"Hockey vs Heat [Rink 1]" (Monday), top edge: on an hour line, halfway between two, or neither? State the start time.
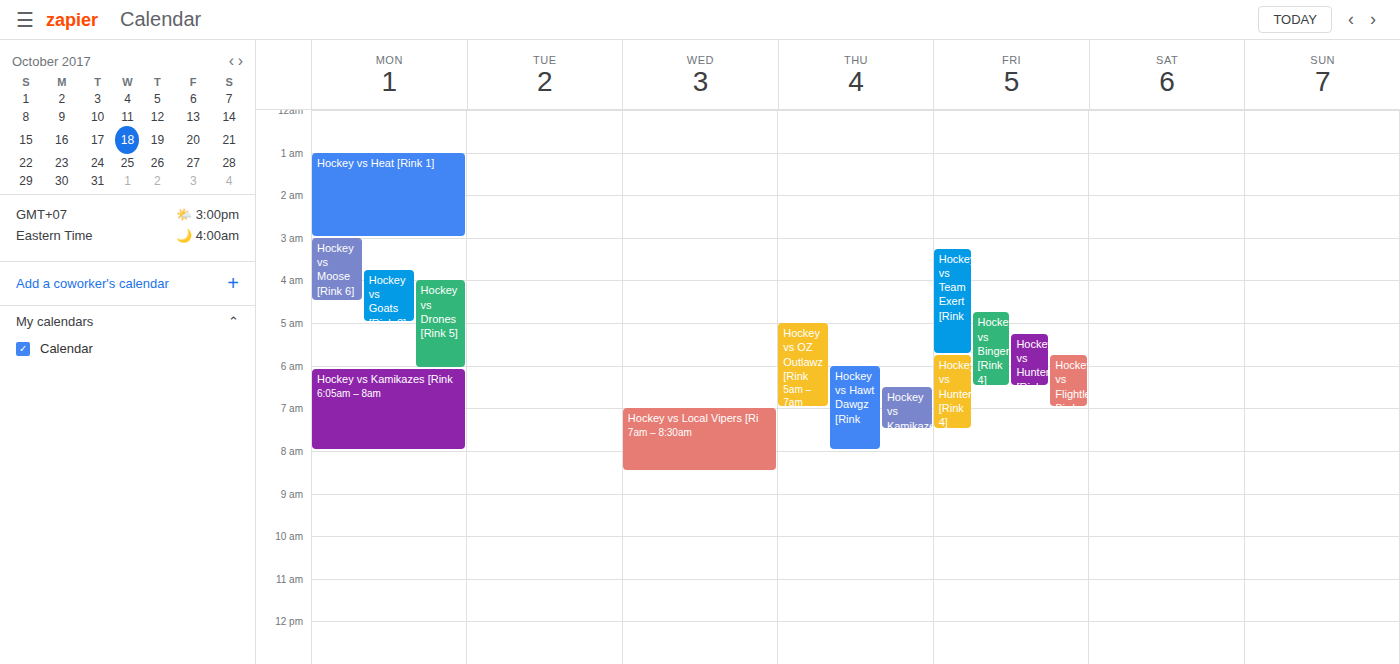
1:00 AM -- exactly on the 1 AM line.